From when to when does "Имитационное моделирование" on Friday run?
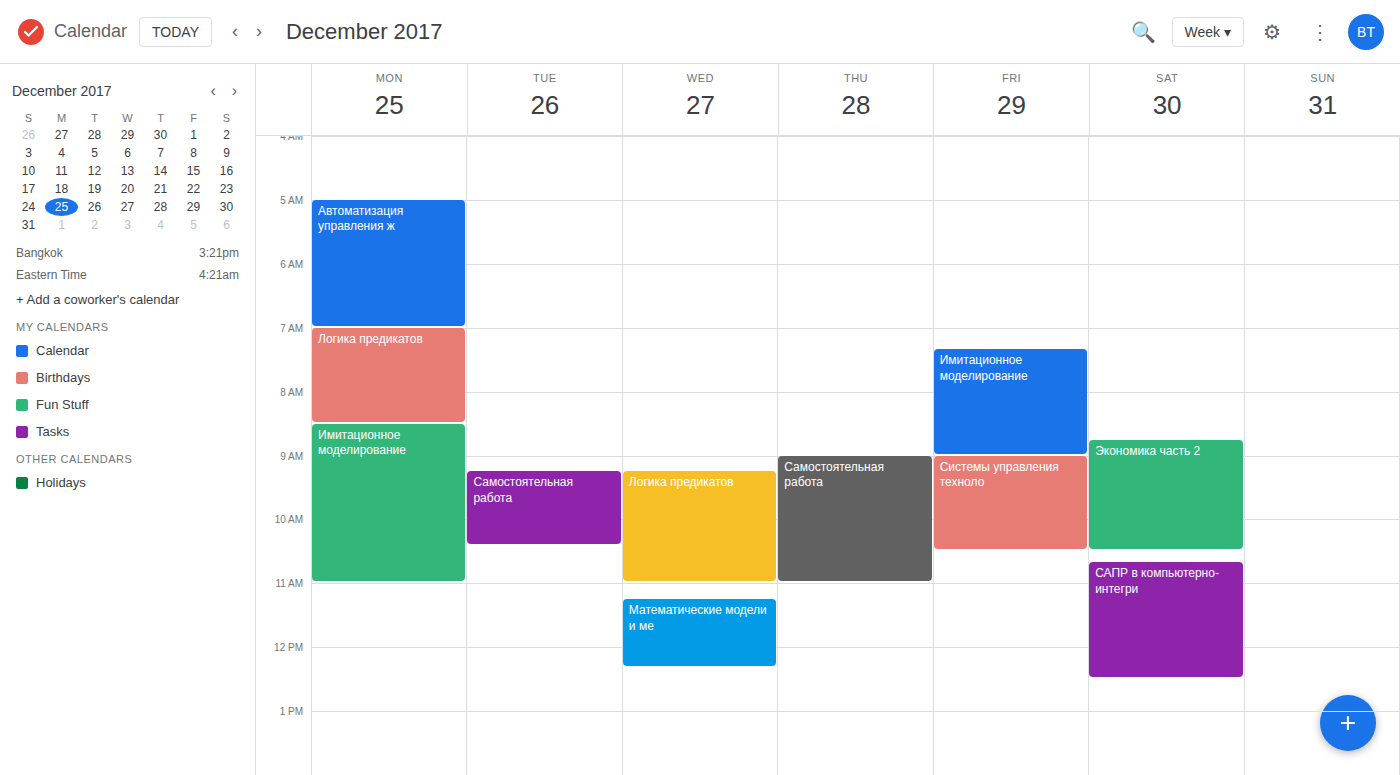
7:20 AM to 9:00 AM